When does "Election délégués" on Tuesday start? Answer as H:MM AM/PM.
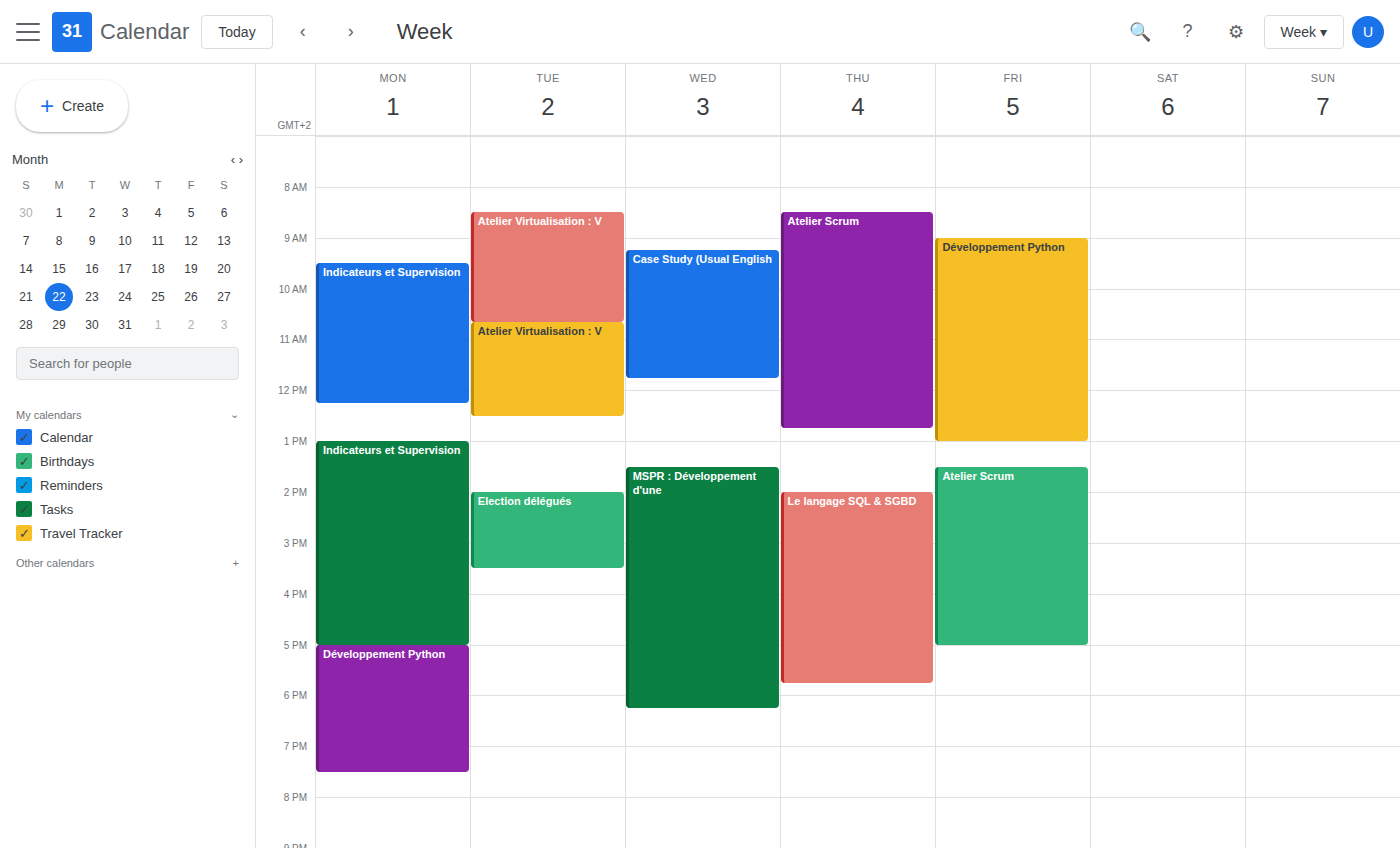
2:00 PM